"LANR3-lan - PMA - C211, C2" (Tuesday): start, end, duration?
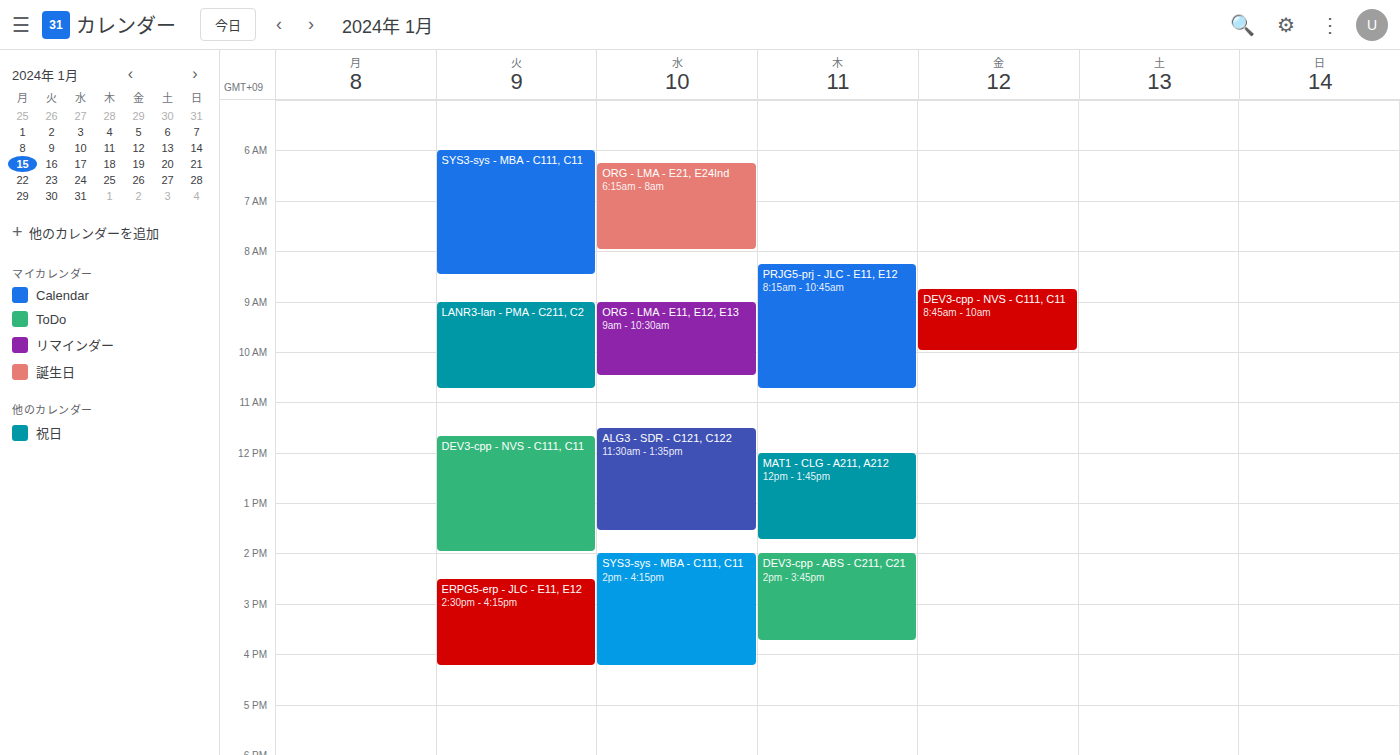
09:00 to 10:45, 1 hour 45 minutes